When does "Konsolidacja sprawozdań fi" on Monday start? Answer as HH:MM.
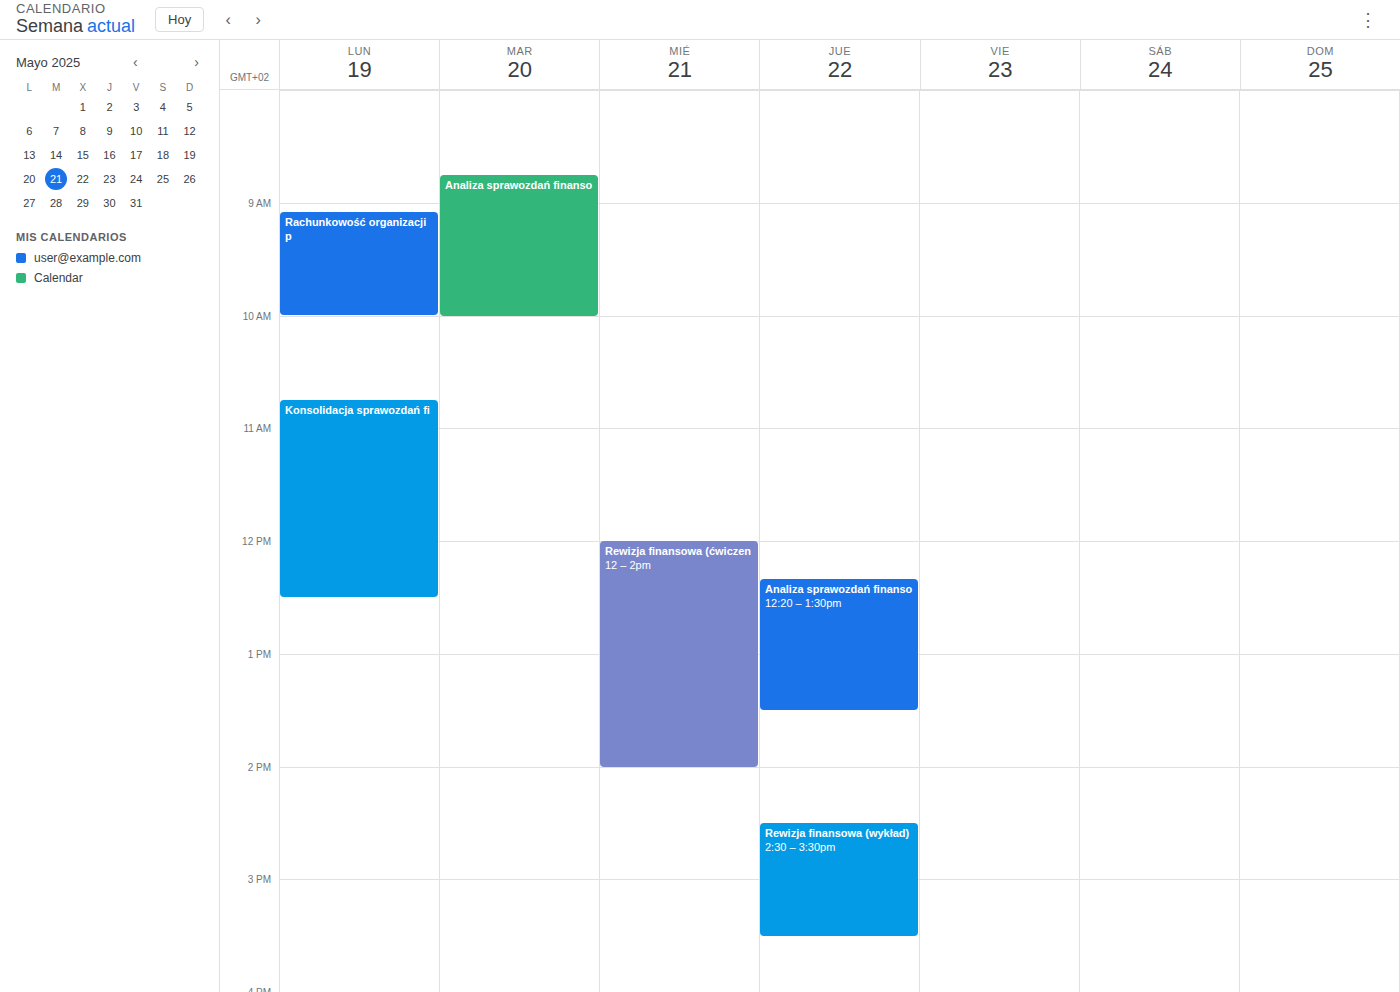
10:45